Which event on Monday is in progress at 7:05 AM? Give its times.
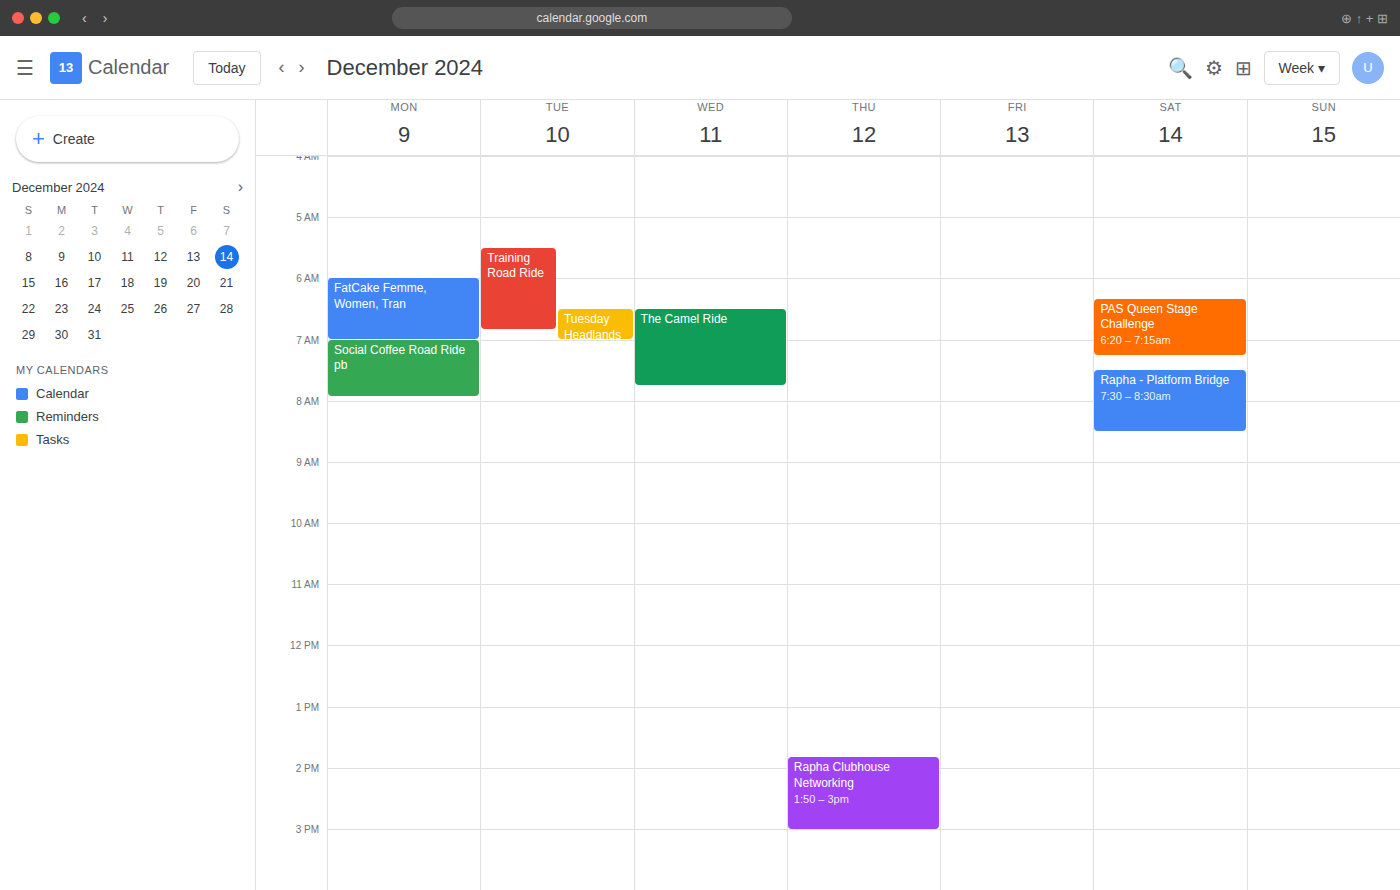
"Social Coffee Road Ride pb", 7:00 AM to 7:55 AM